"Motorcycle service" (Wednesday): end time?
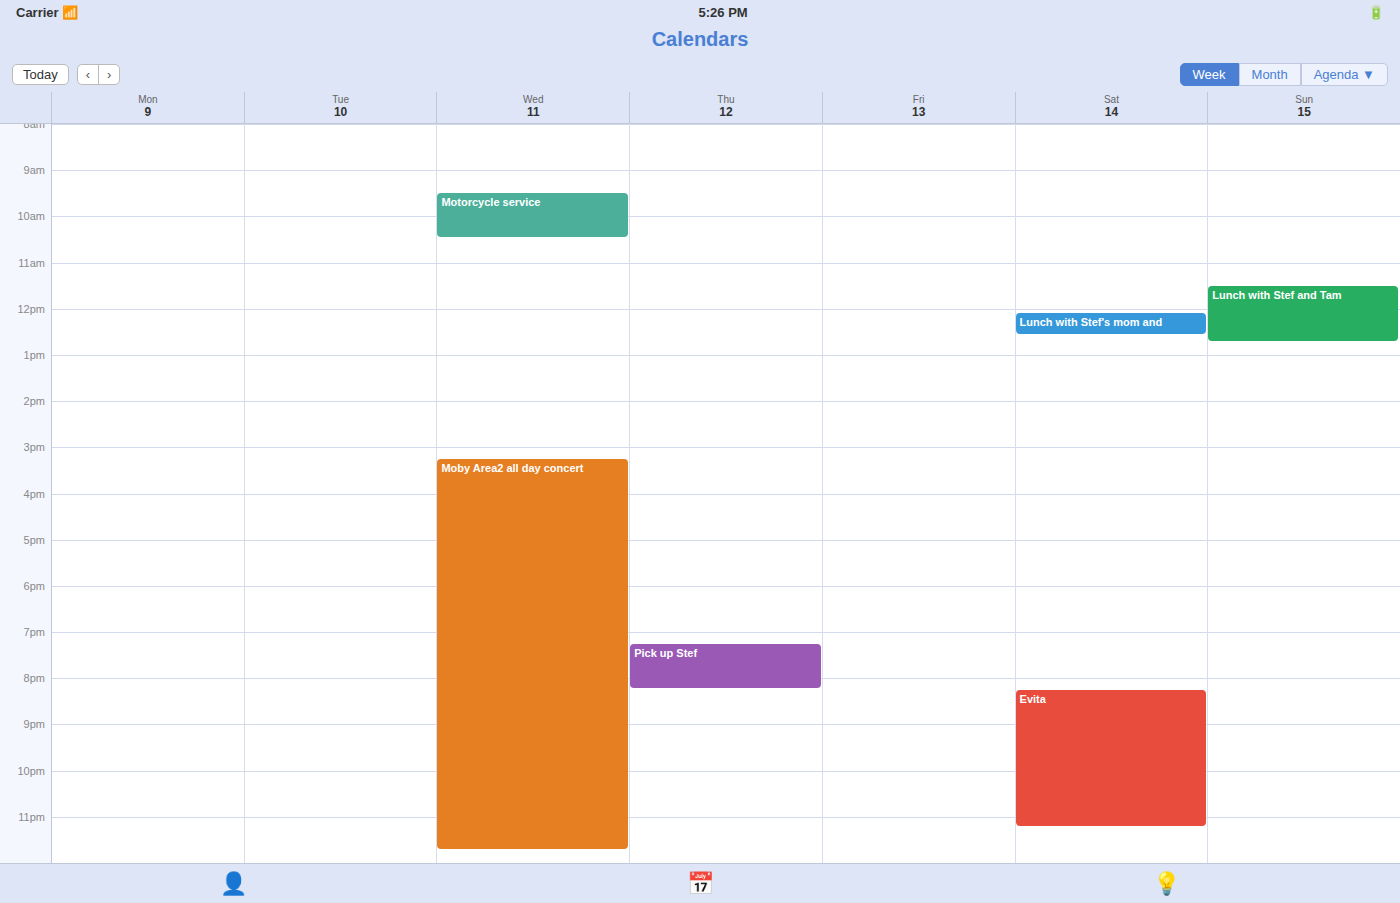
10:30 AM